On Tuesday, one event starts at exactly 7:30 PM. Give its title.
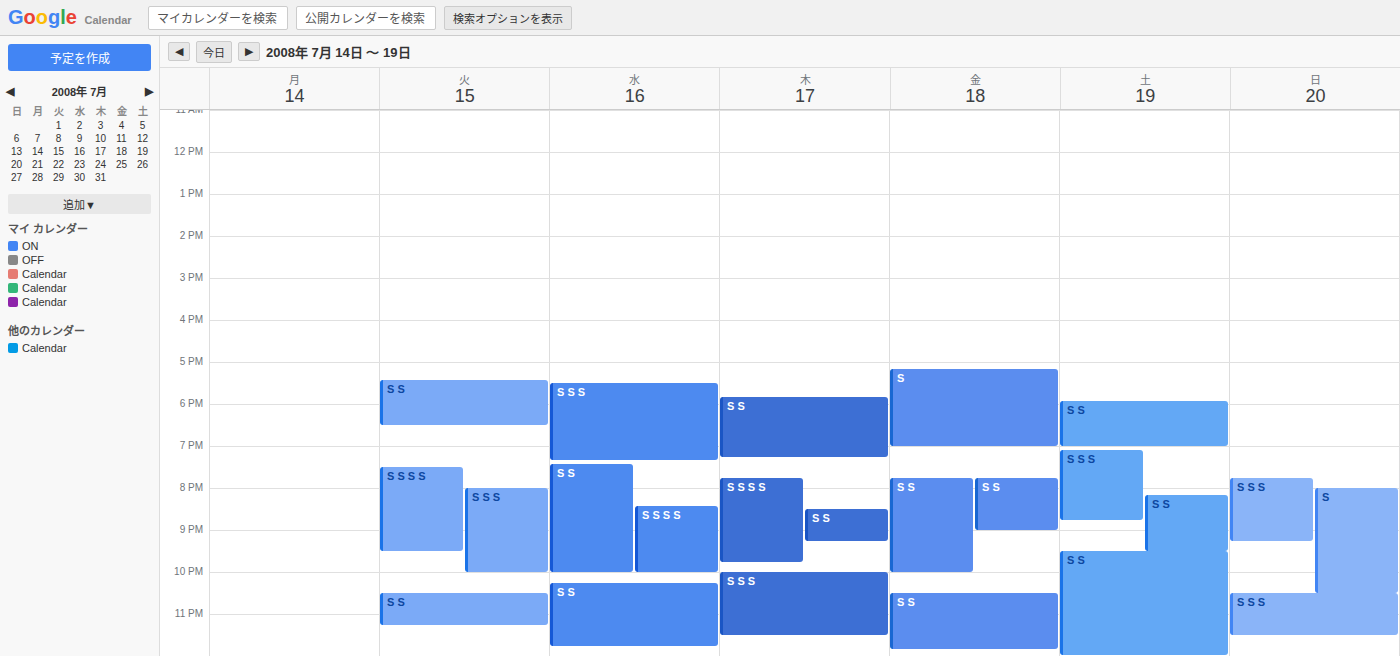
"S S S S"